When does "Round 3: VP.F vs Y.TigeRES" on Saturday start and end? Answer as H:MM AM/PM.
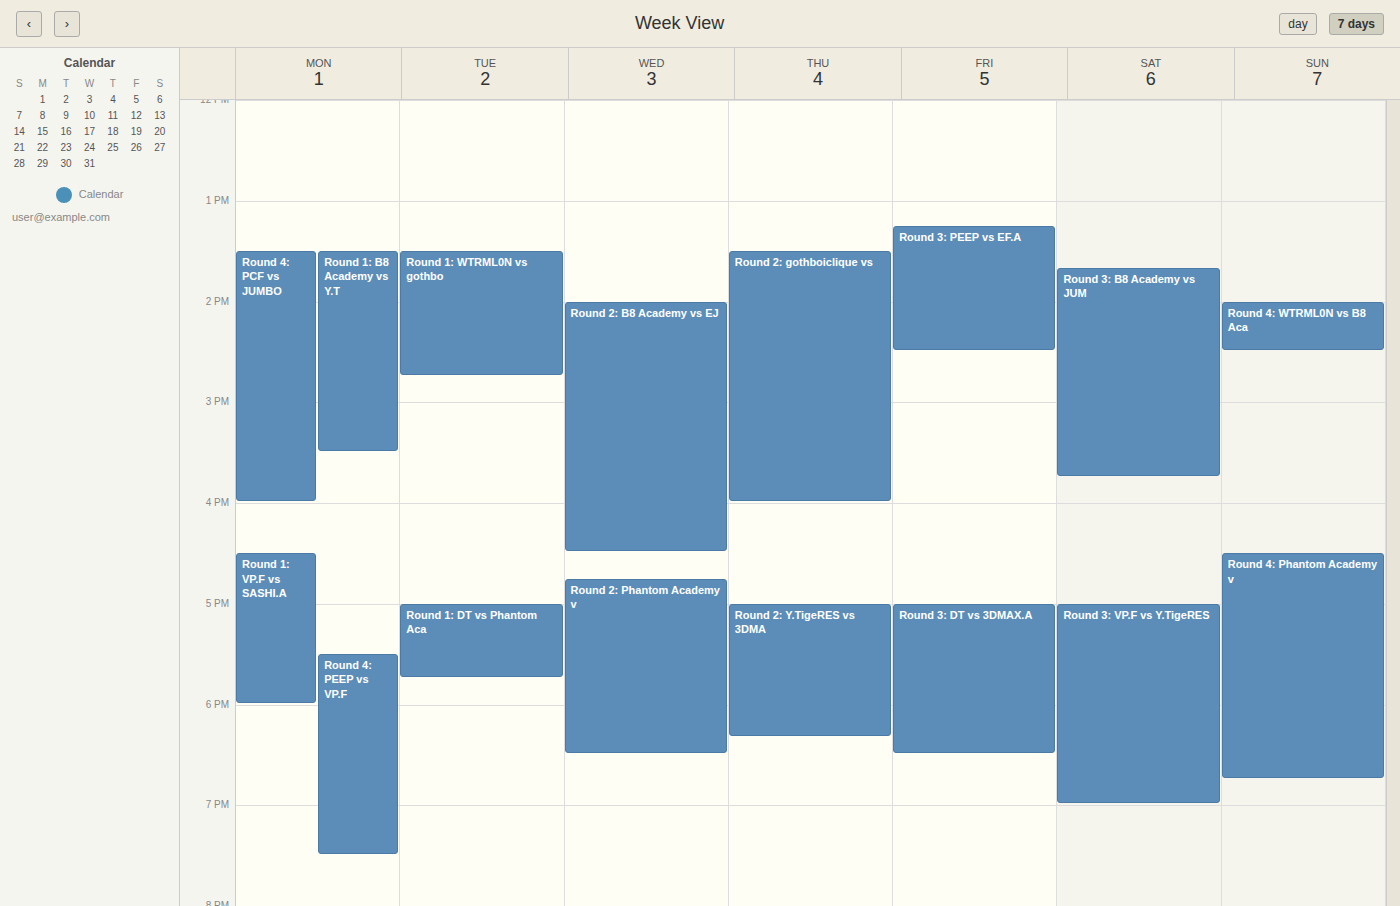
5:00 PM to 7:00 PM